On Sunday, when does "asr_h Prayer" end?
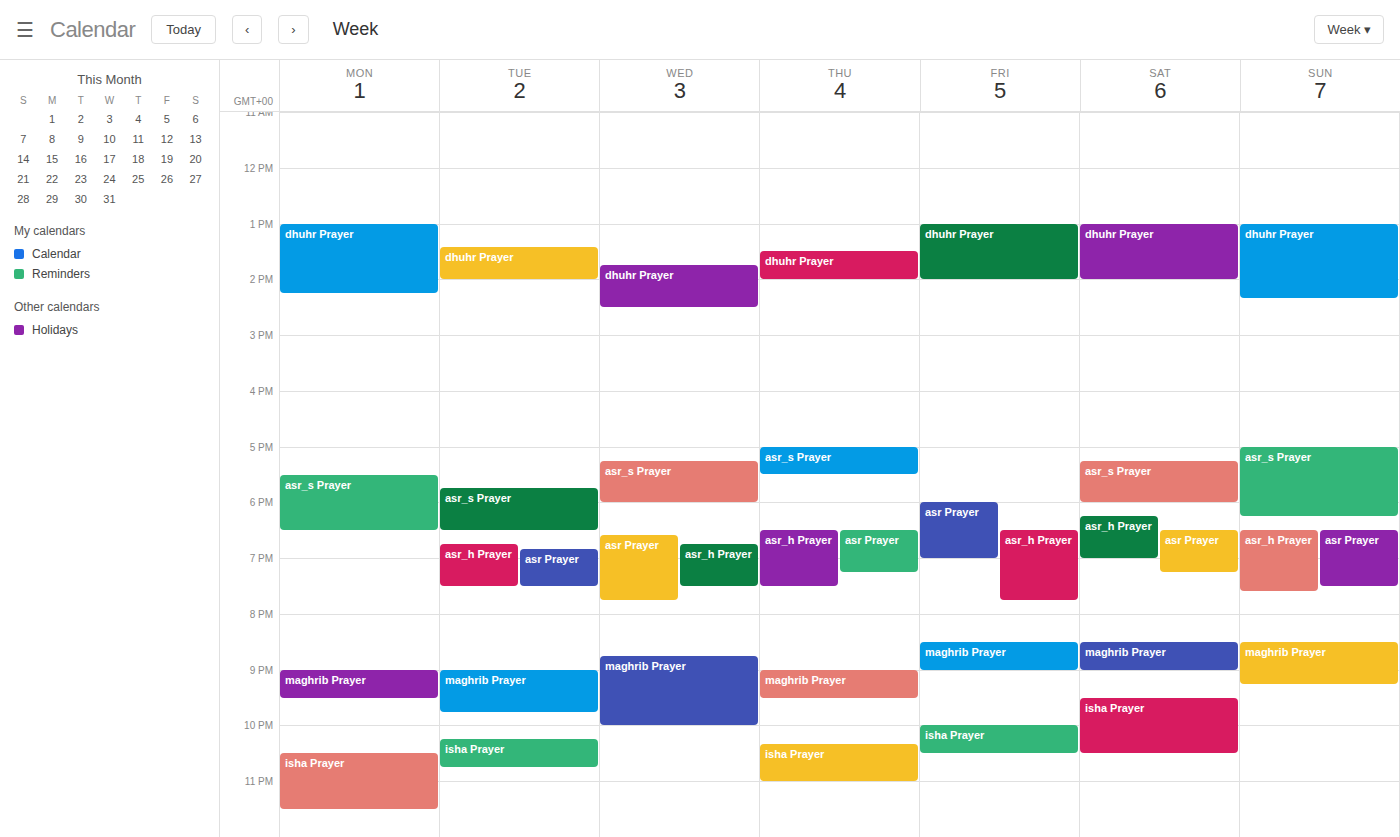
7:35 PM